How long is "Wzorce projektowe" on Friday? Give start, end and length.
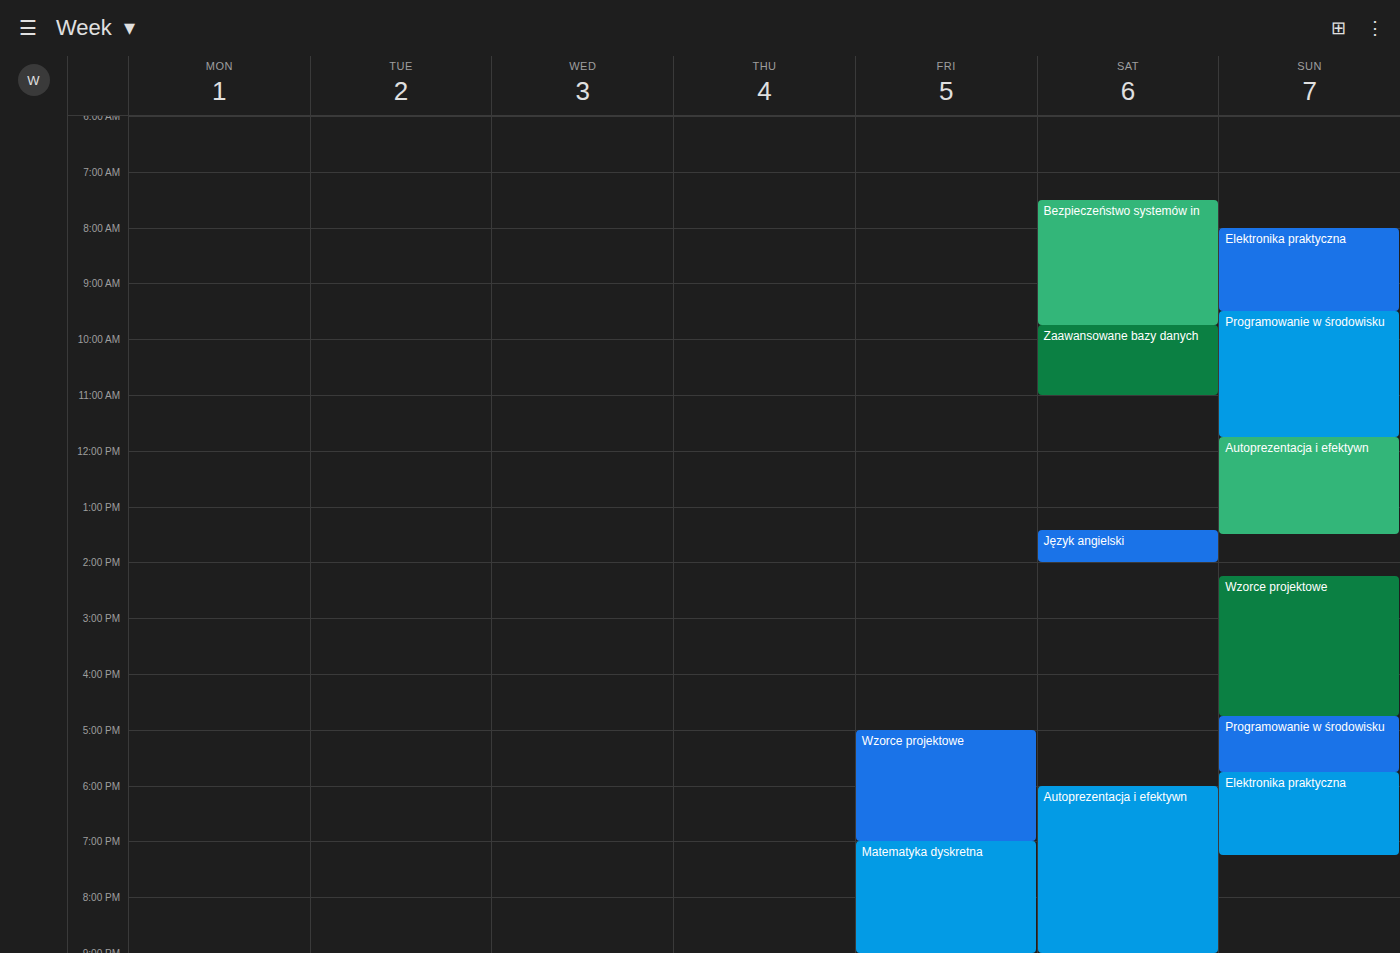
5:00 PM to 7:00 PM, 2 hours